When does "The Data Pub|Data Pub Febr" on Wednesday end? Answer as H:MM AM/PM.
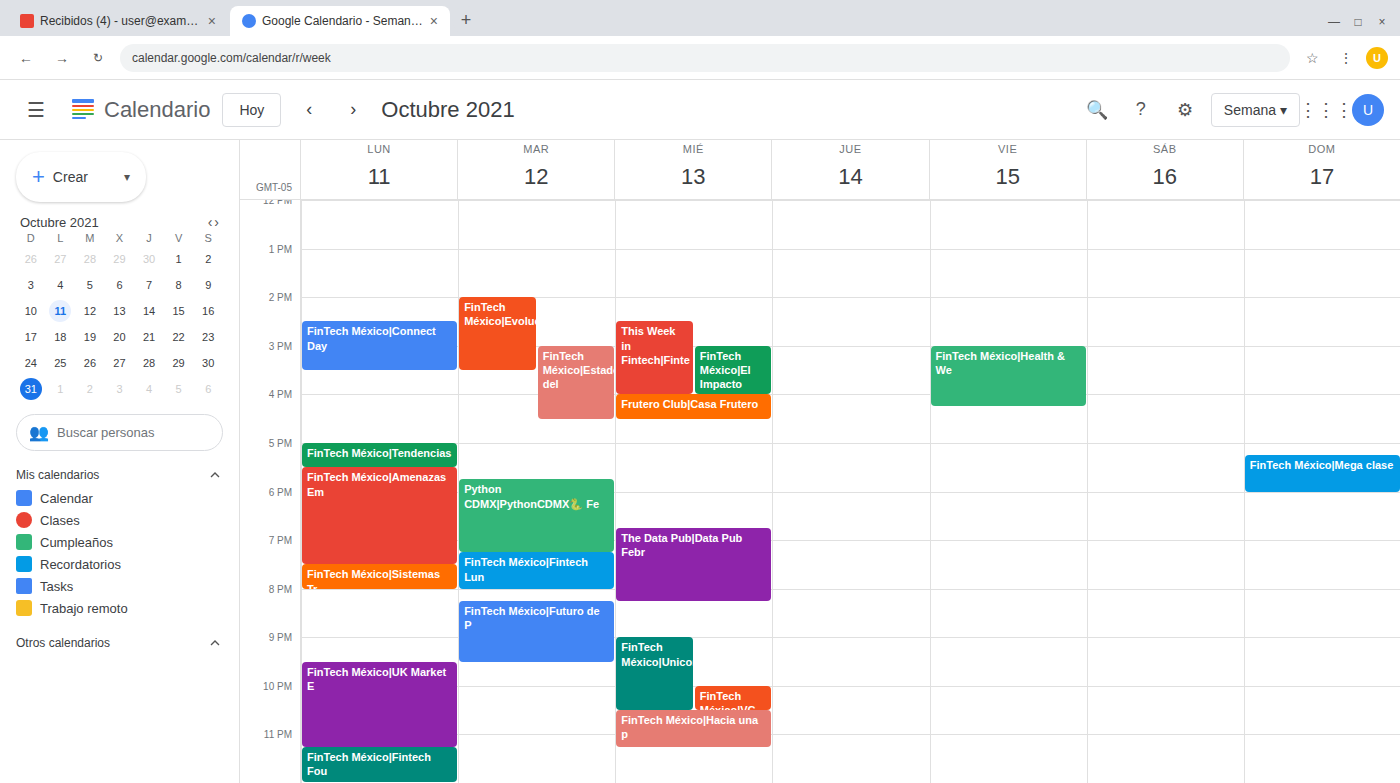
8:15 PM